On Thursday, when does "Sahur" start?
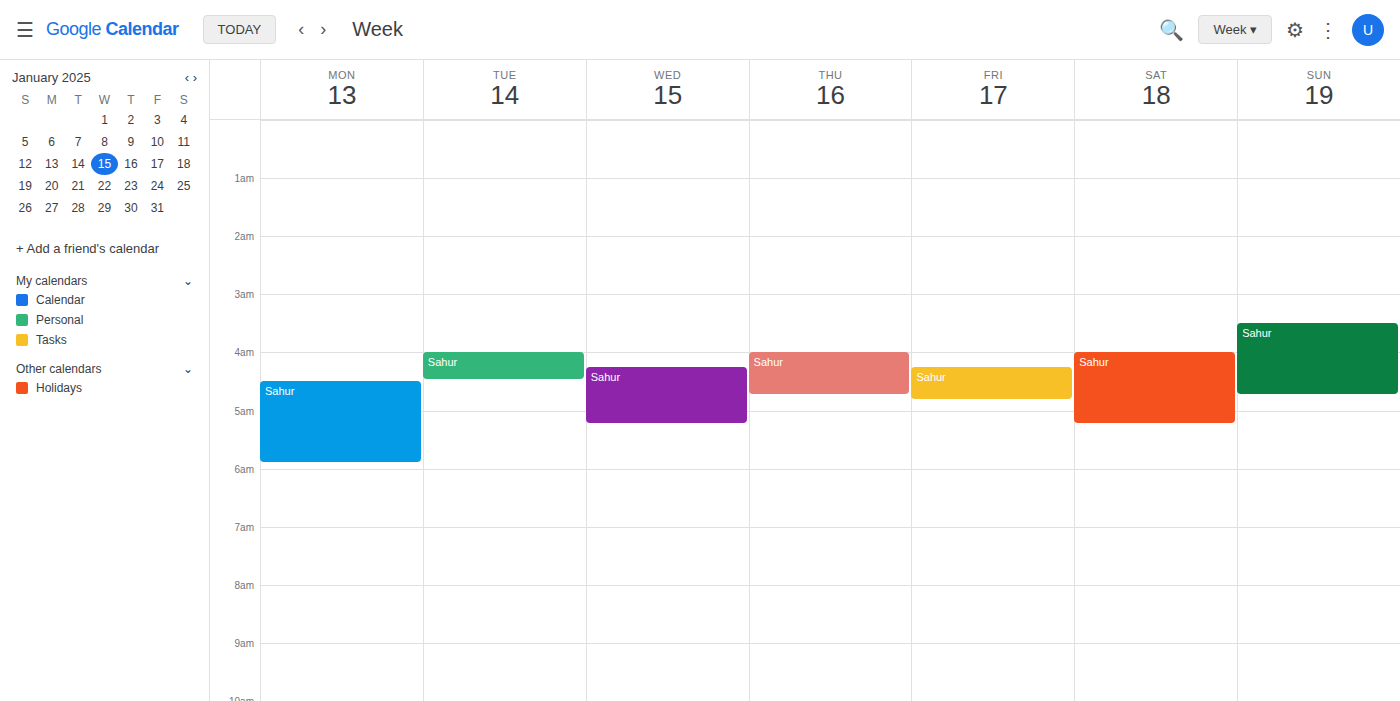
4:00 AM